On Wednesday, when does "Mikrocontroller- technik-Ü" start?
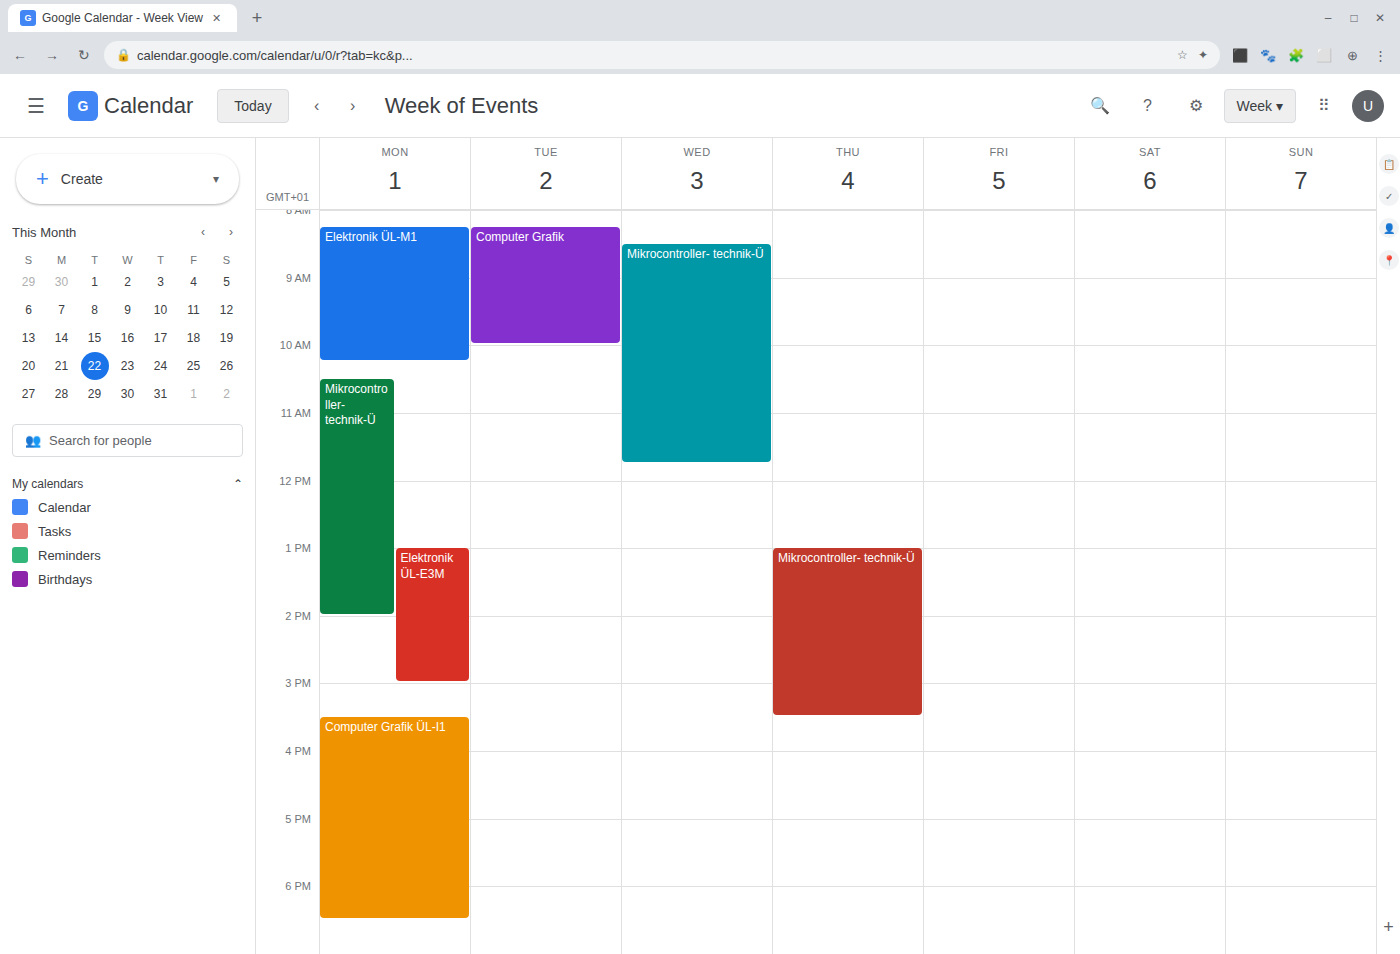
8:30 AM